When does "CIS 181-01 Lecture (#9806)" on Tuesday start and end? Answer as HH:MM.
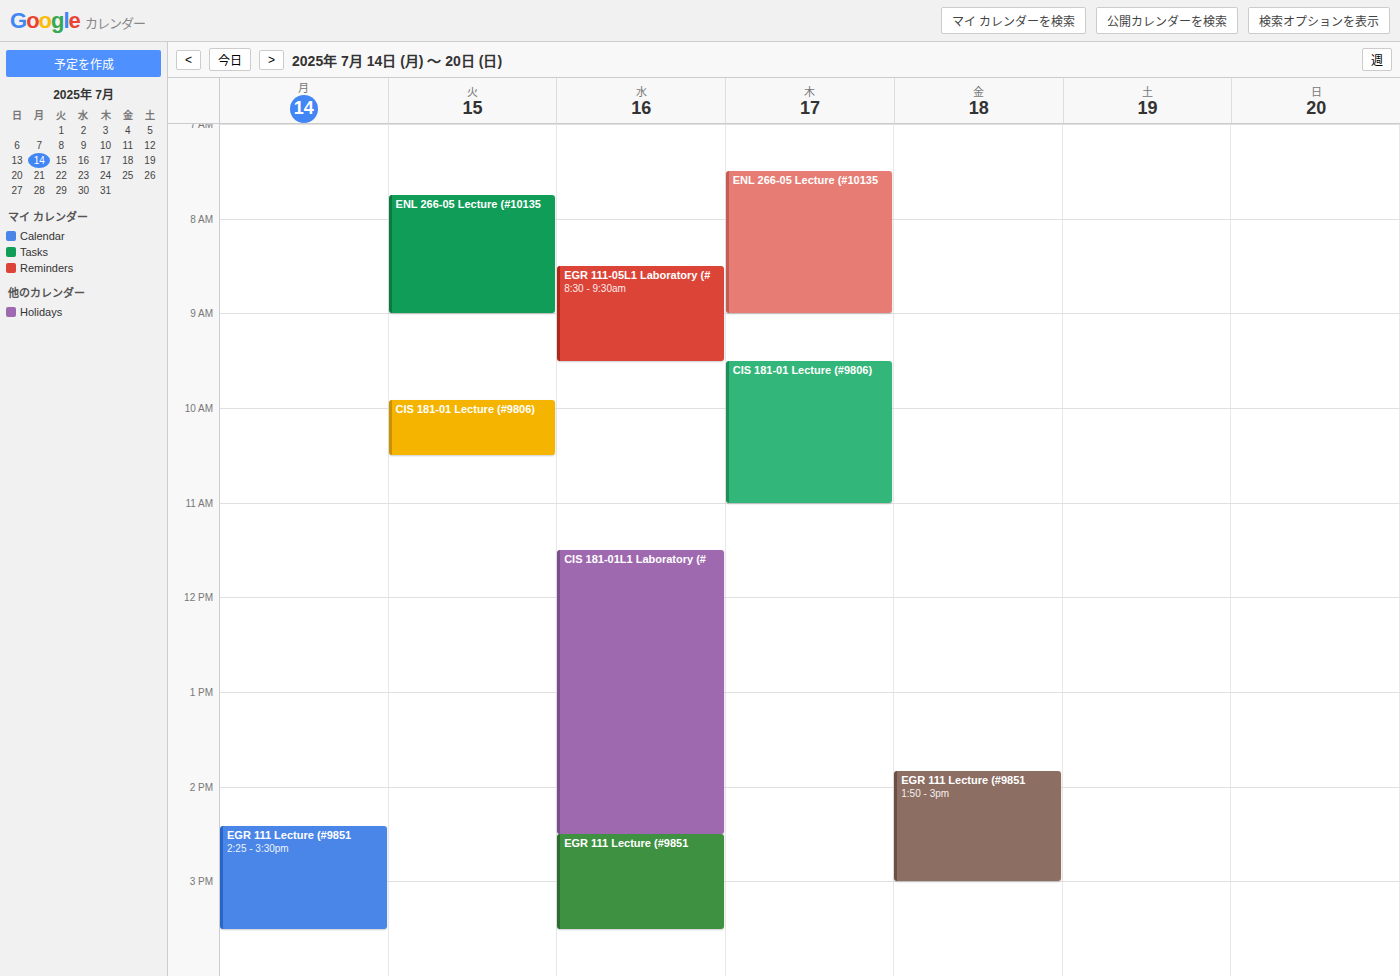
09:55 to 10:30